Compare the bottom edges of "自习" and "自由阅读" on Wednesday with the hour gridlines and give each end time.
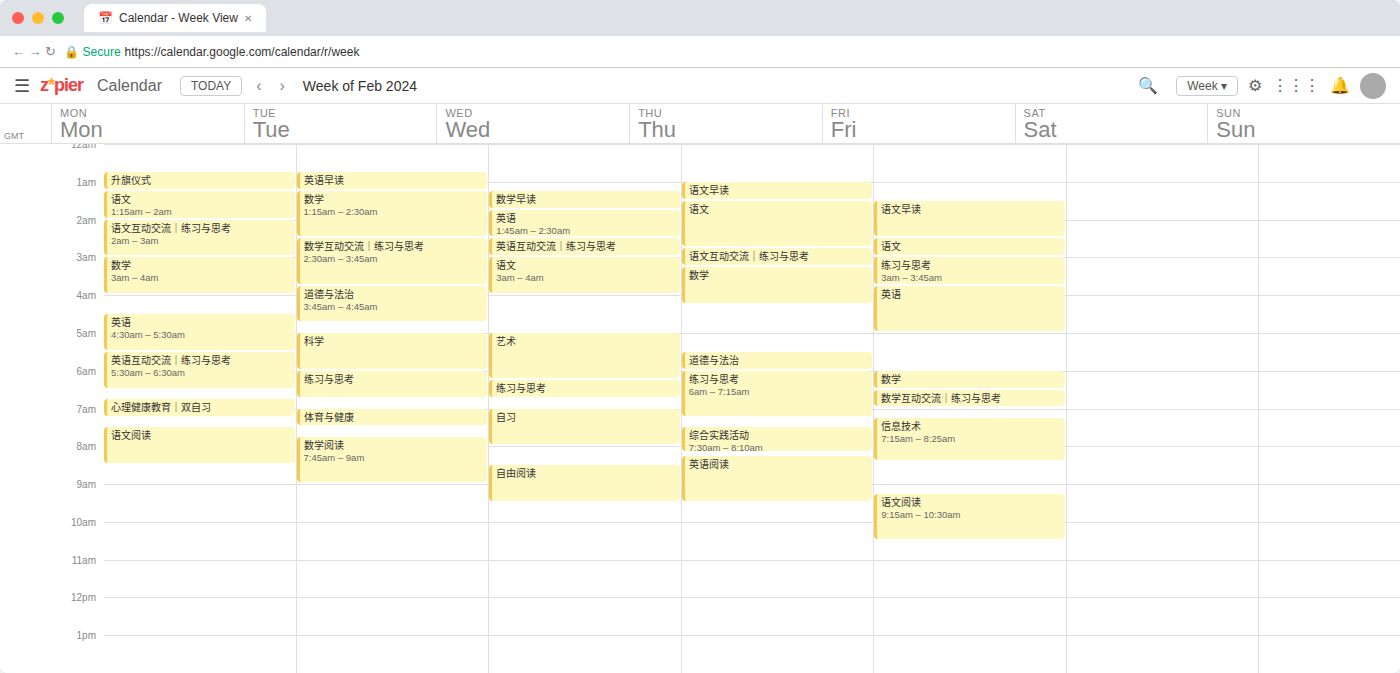
"自习": 8:00 AM, exactly on the 8 AM line. "自由阅读": 9:30 AM, halfway between the 9 AM and 10 AM lines.